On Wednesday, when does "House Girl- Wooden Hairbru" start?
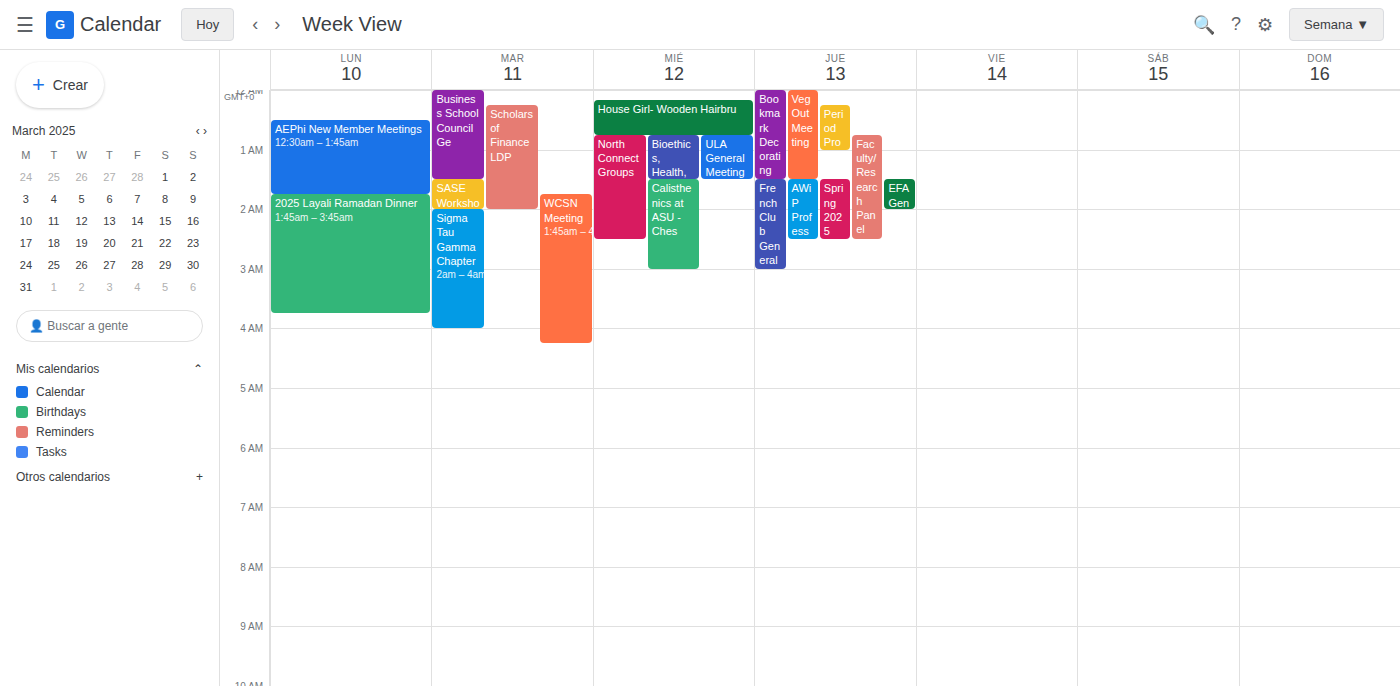
12:10 AM